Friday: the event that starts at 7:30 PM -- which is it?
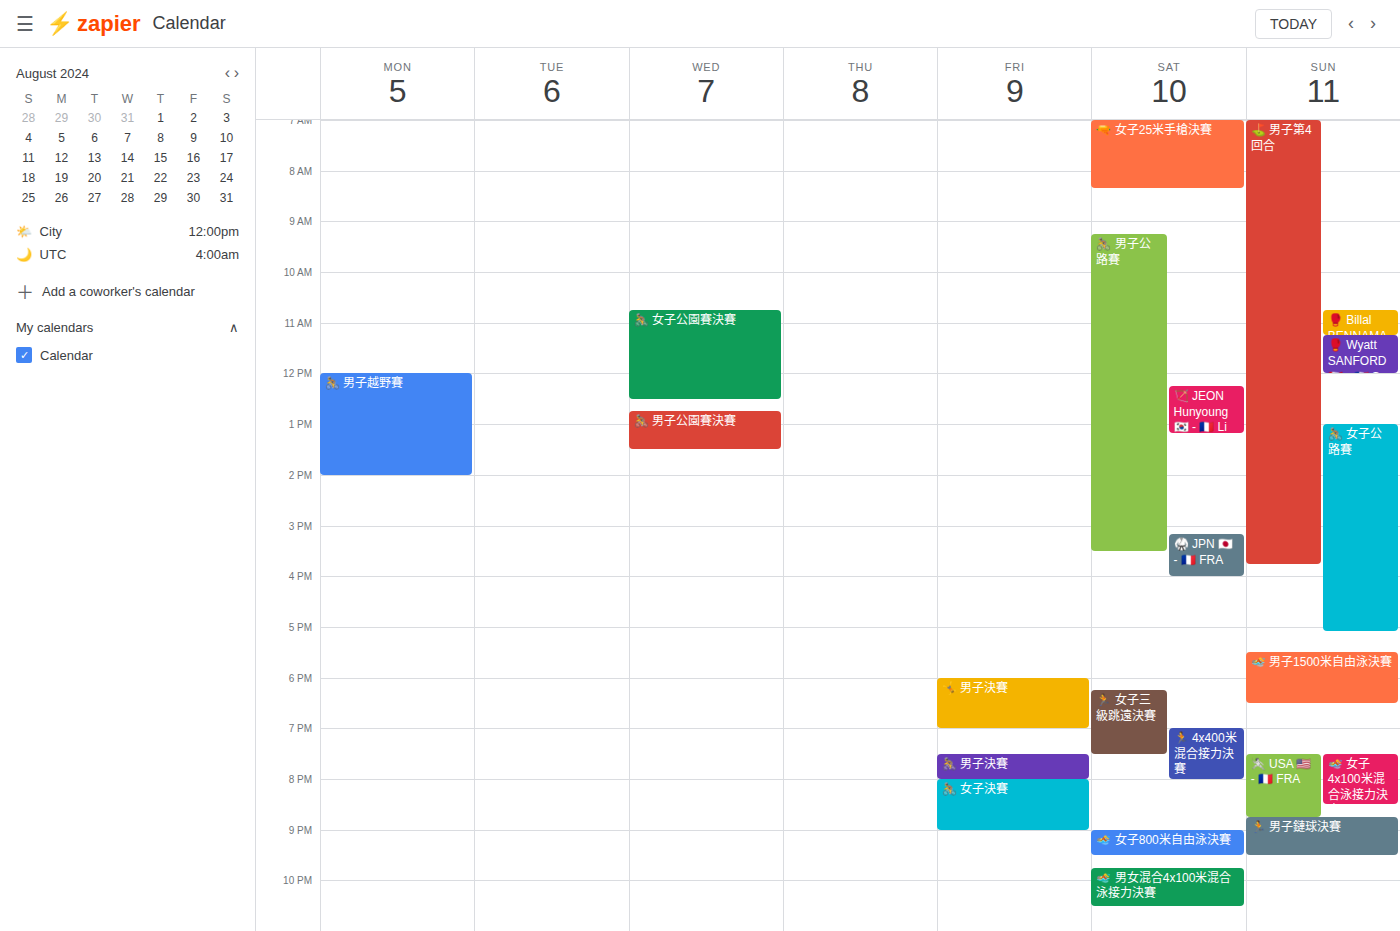
"🚴 男子決賽"